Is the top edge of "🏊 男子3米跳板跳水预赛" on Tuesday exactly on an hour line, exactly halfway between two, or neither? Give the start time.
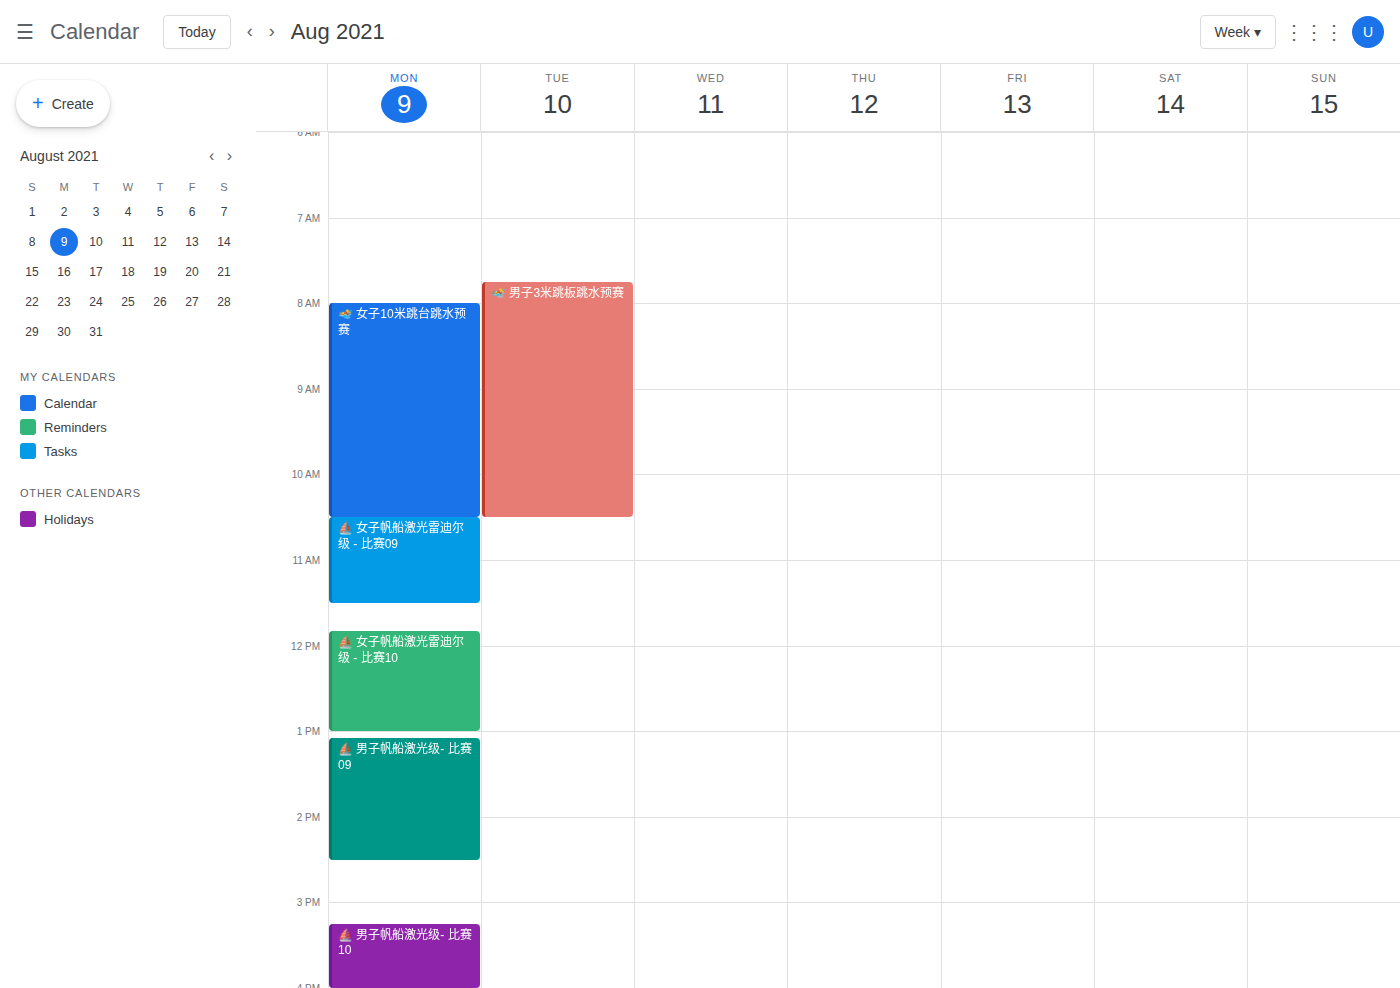
7:45 AM -- neither: three quarters of the way from the 7 AM line to the 8 AM line.